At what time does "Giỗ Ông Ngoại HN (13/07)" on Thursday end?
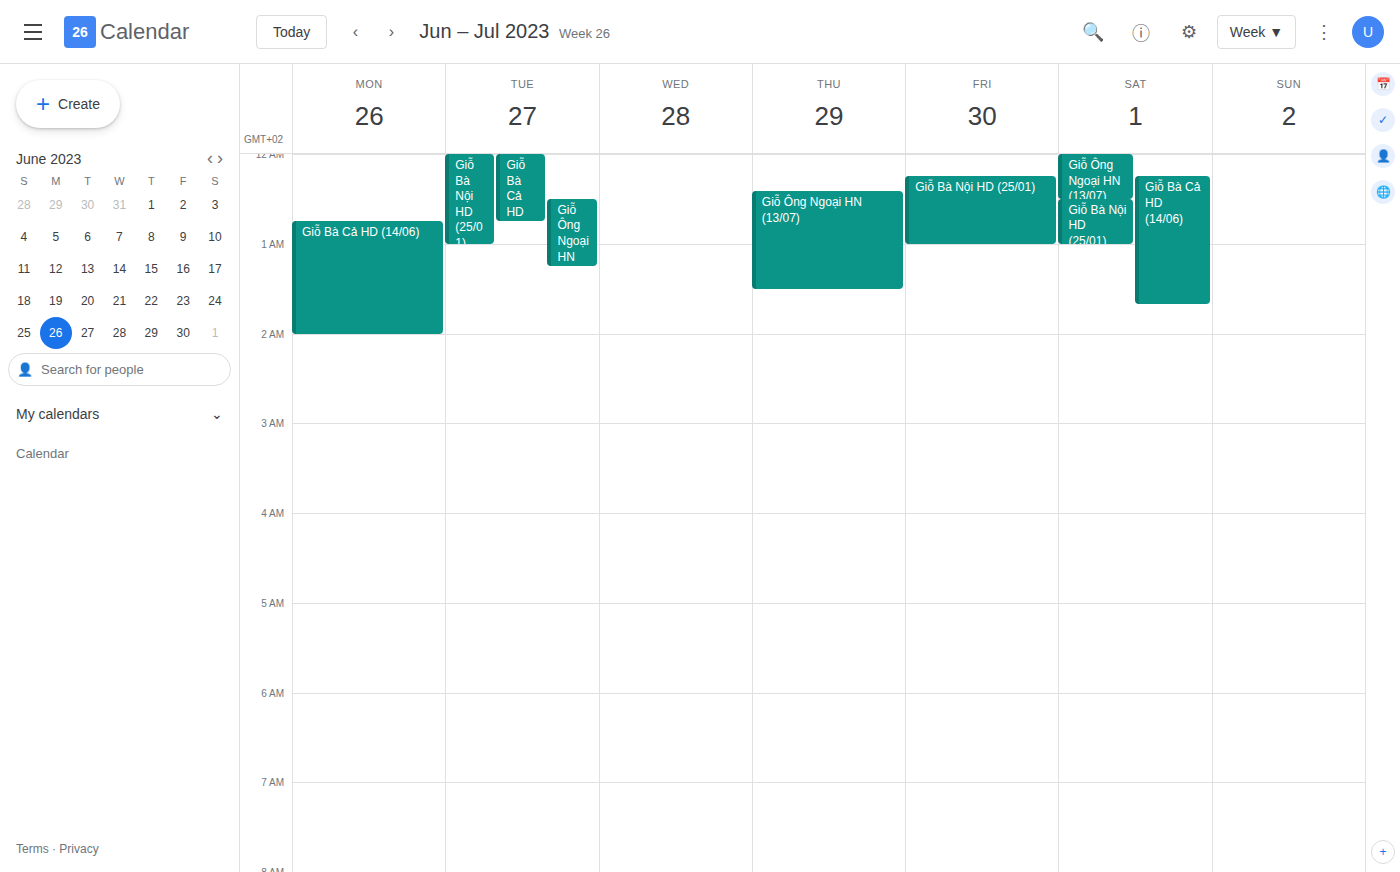
1:30 AM